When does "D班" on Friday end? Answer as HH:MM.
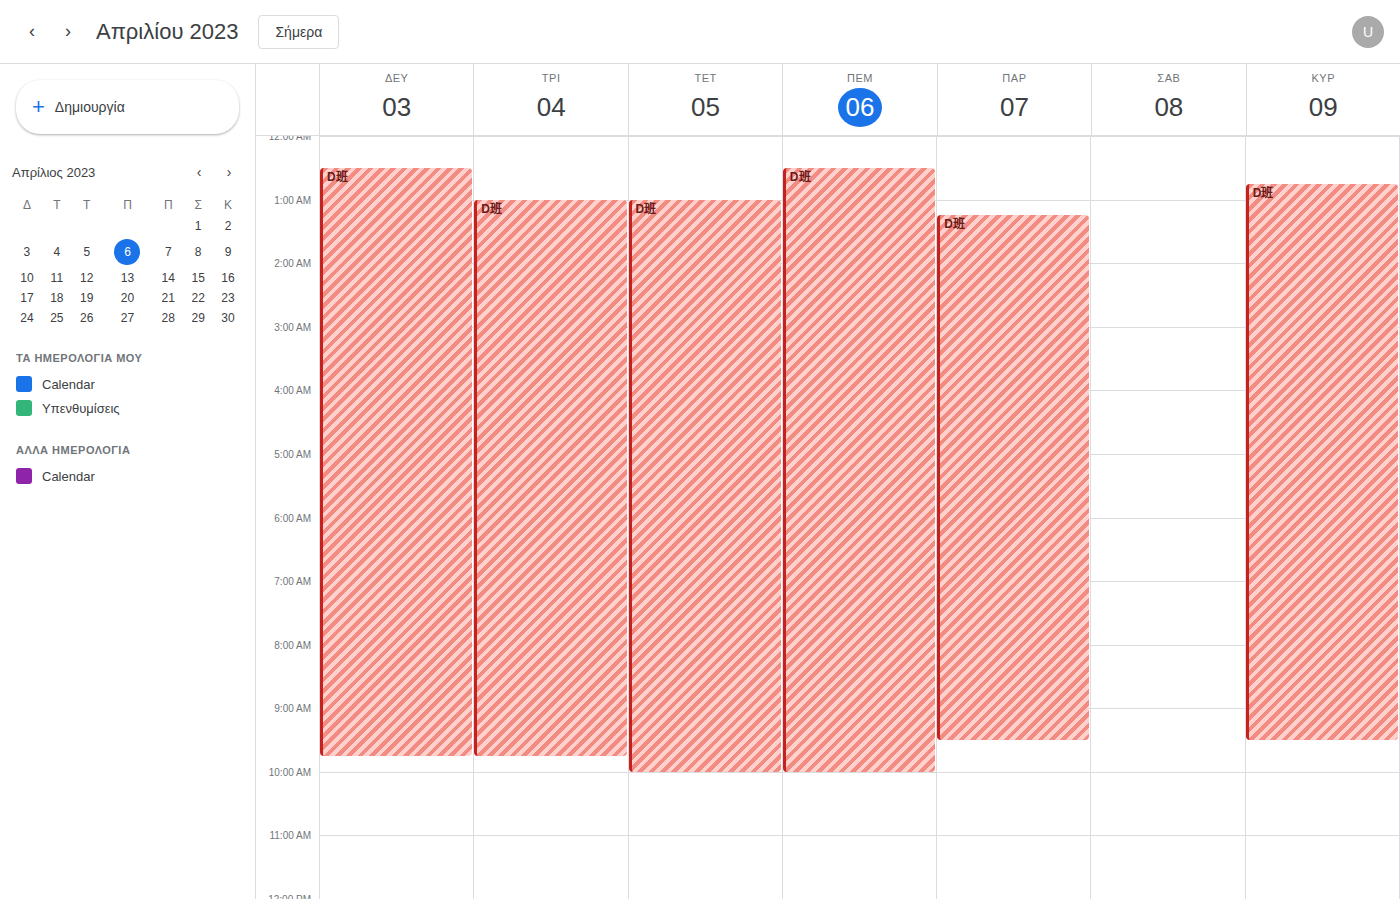
09:30